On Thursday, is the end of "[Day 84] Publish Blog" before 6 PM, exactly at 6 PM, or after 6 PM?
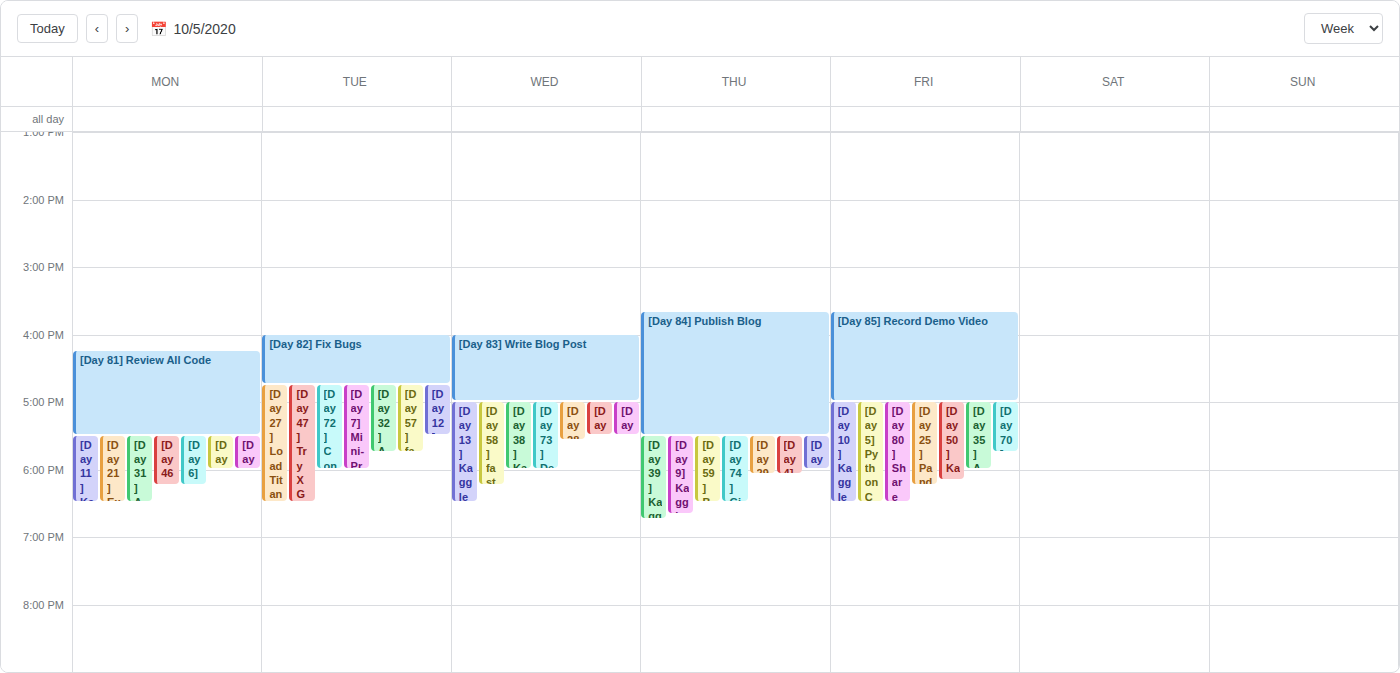
5:30 PM -- before 6 PM, 30 minutes above the 6 PM line.